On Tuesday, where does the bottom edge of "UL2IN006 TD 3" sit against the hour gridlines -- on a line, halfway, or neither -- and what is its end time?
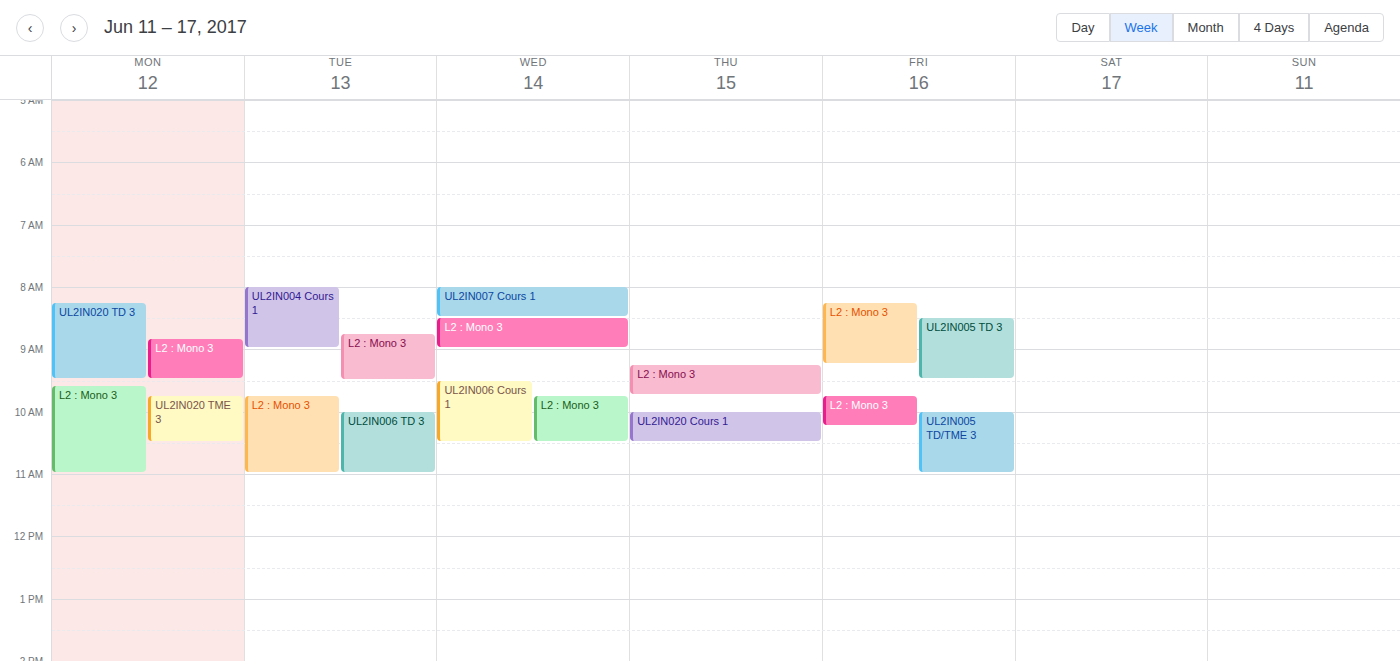
11:00 -- exactly on the 11:00 line.